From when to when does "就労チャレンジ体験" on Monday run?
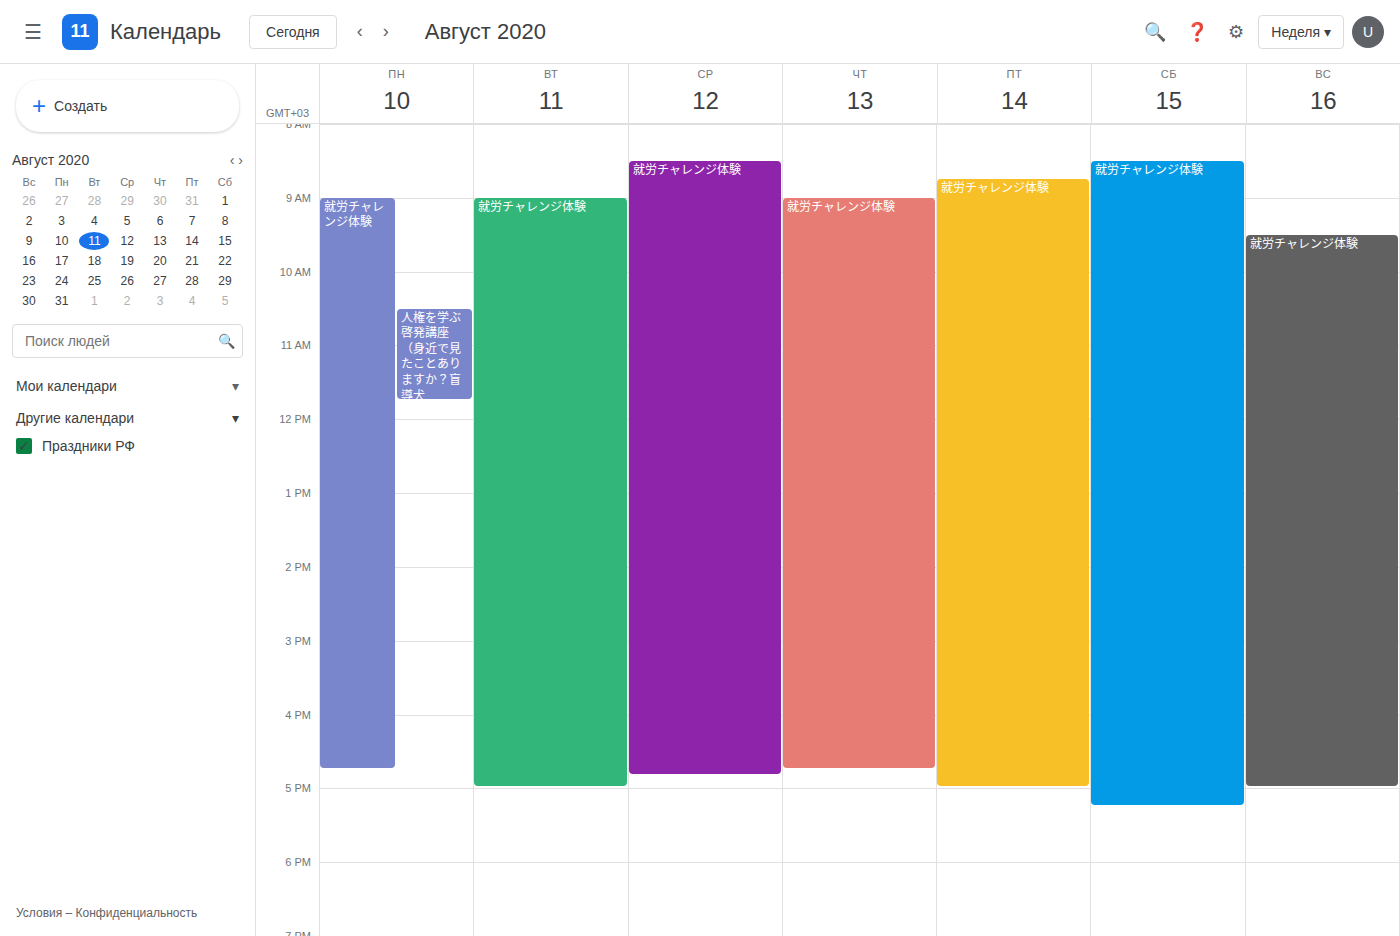
9:00 AM to 4:45 PM